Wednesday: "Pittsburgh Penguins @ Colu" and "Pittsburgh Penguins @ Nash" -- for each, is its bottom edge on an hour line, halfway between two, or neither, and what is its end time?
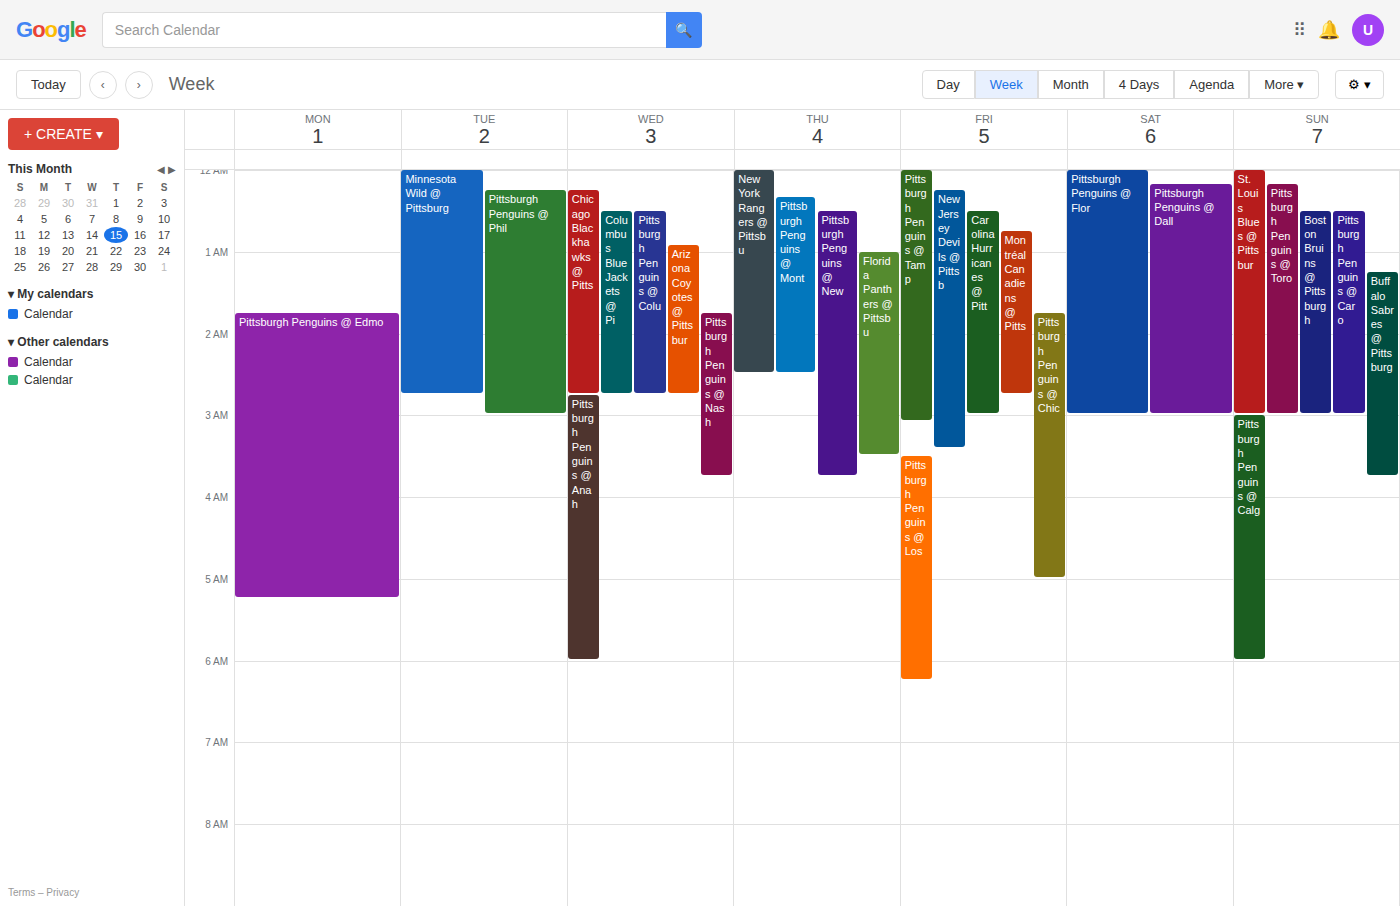
"Pittsburgh Penguins @ Colu": 2:45 AM, neither: three quarters of the way from the 2 AM line to the 3 AM line. "Pittsburgh Penguins @ Nash": 3:45 AM, neither: three quarters of the way from the 3 AM line to the 4 AM line.